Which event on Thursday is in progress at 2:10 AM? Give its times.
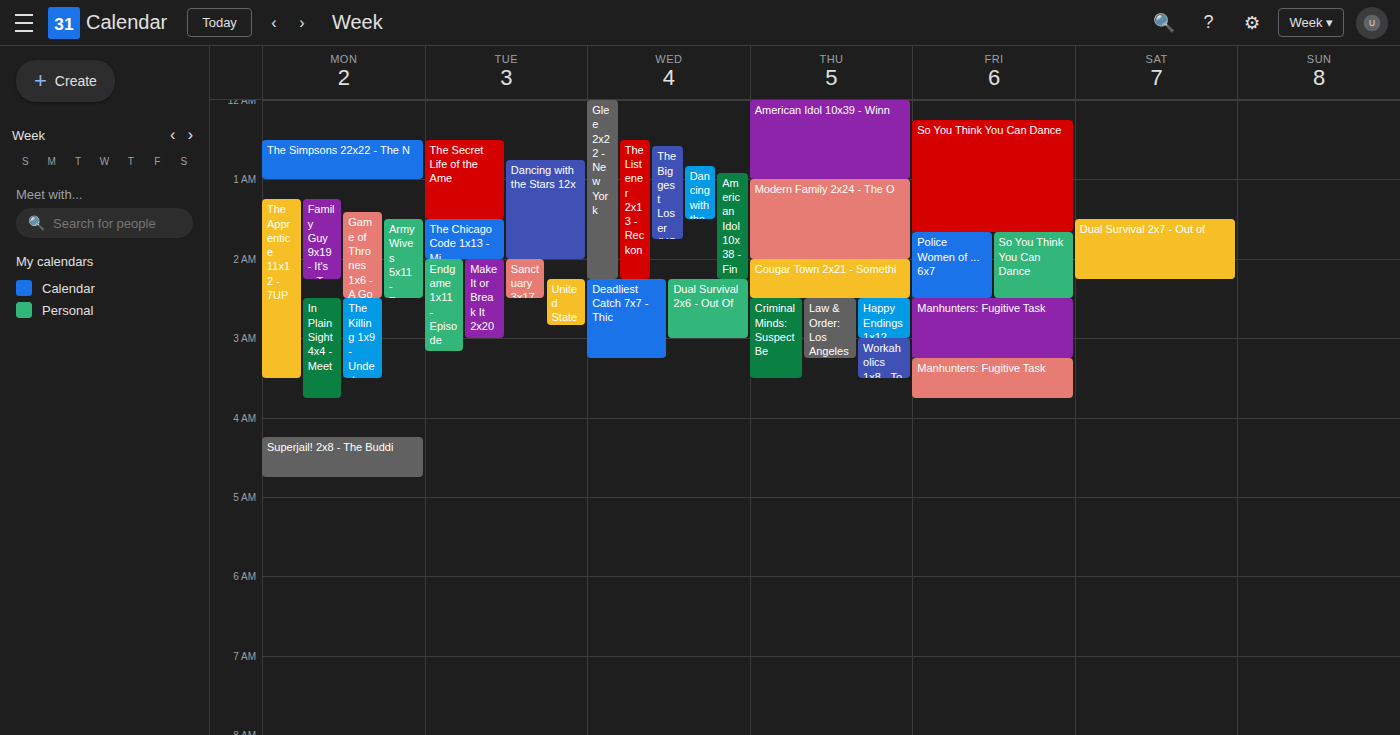
"Cougar Town 2x21 - Somethi", 2:00 AM to 2:30 AM